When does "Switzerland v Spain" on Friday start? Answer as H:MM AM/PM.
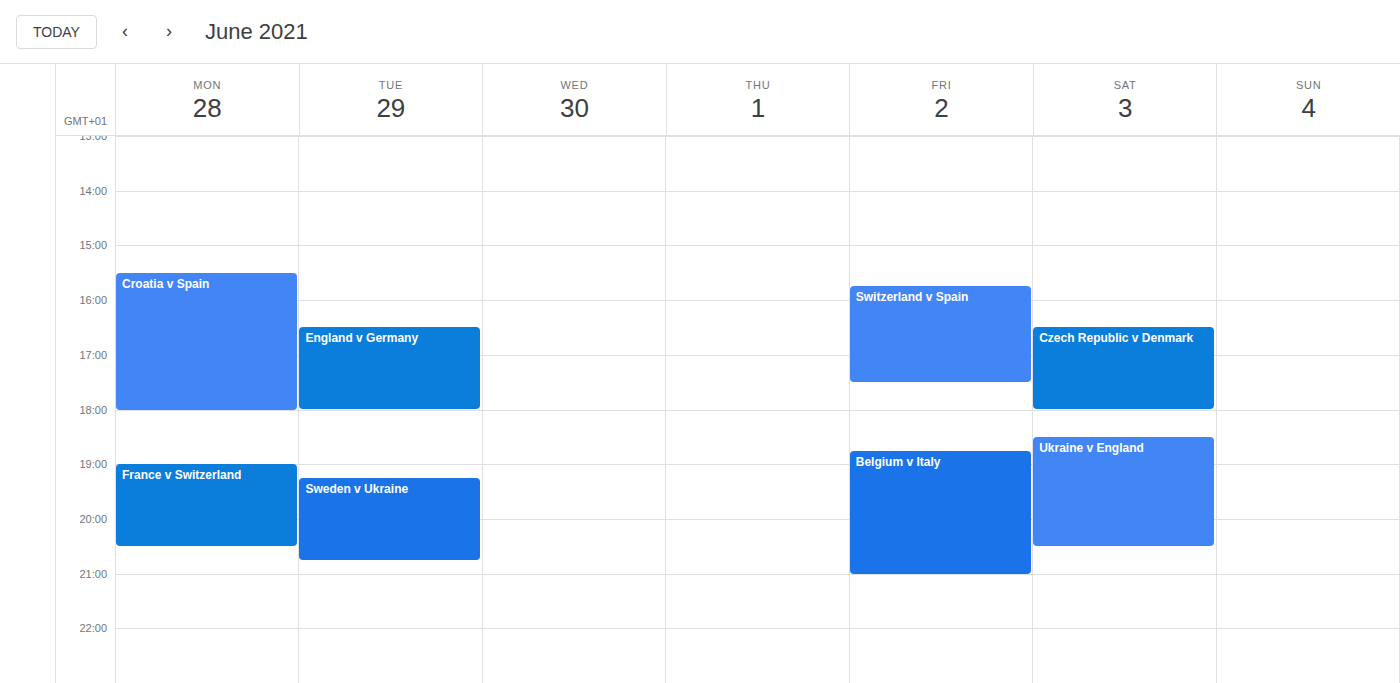
3:45 PM